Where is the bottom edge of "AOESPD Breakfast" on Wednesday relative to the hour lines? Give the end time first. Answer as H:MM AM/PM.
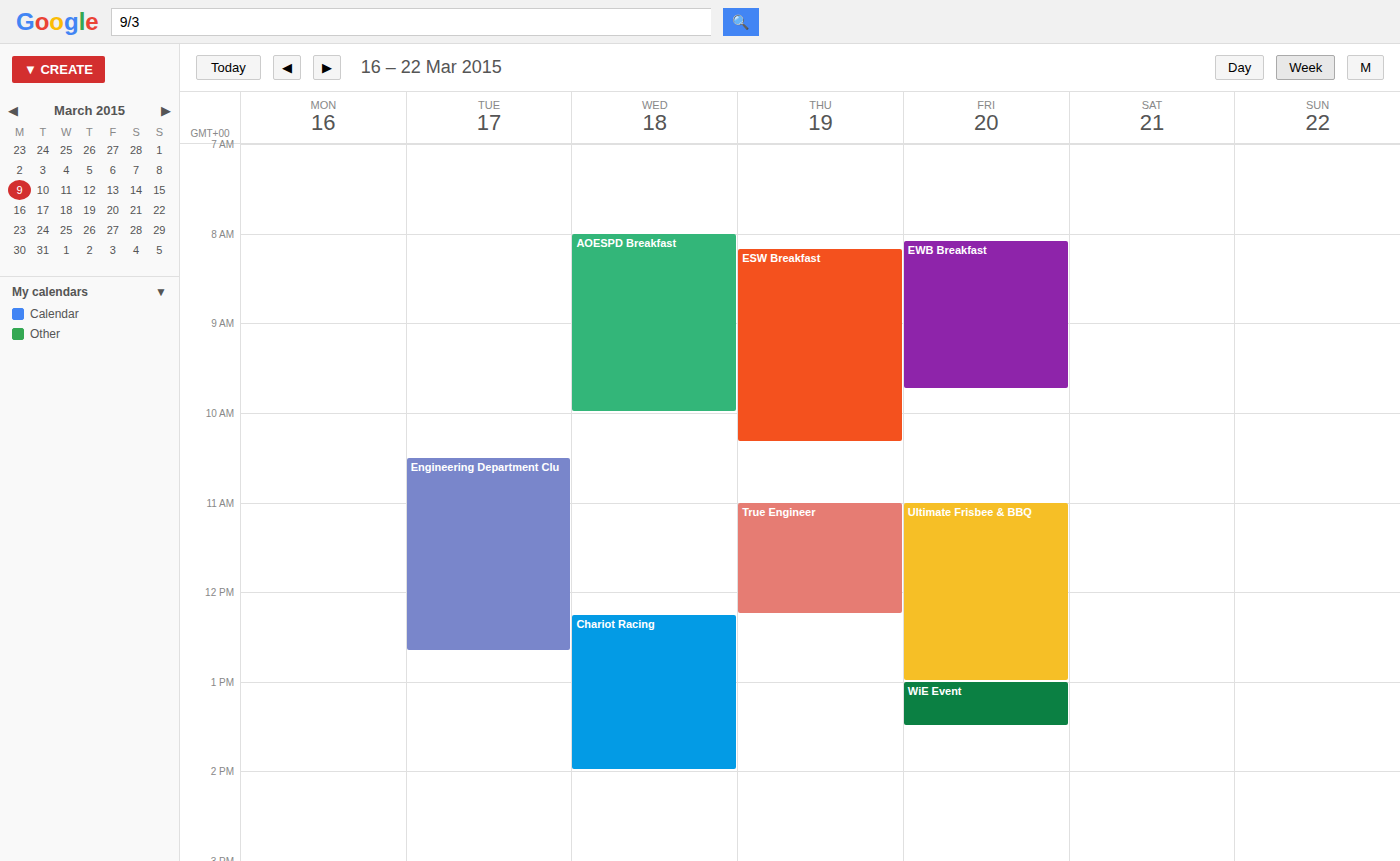
10:00 AM -- exactly on the 10 AM line.